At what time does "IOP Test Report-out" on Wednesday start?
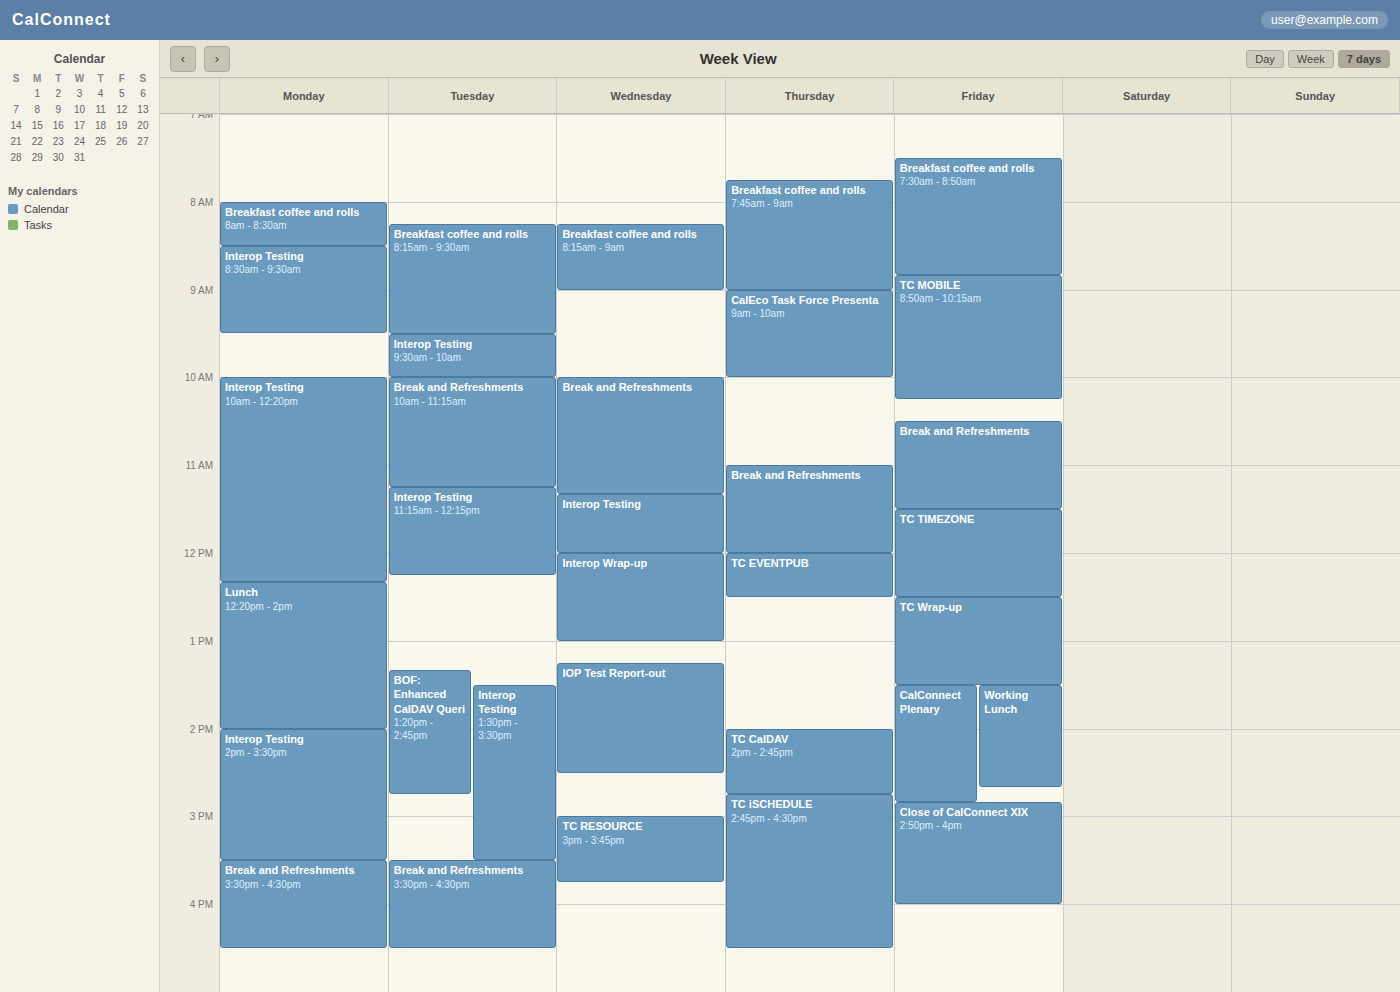
1:15 PM